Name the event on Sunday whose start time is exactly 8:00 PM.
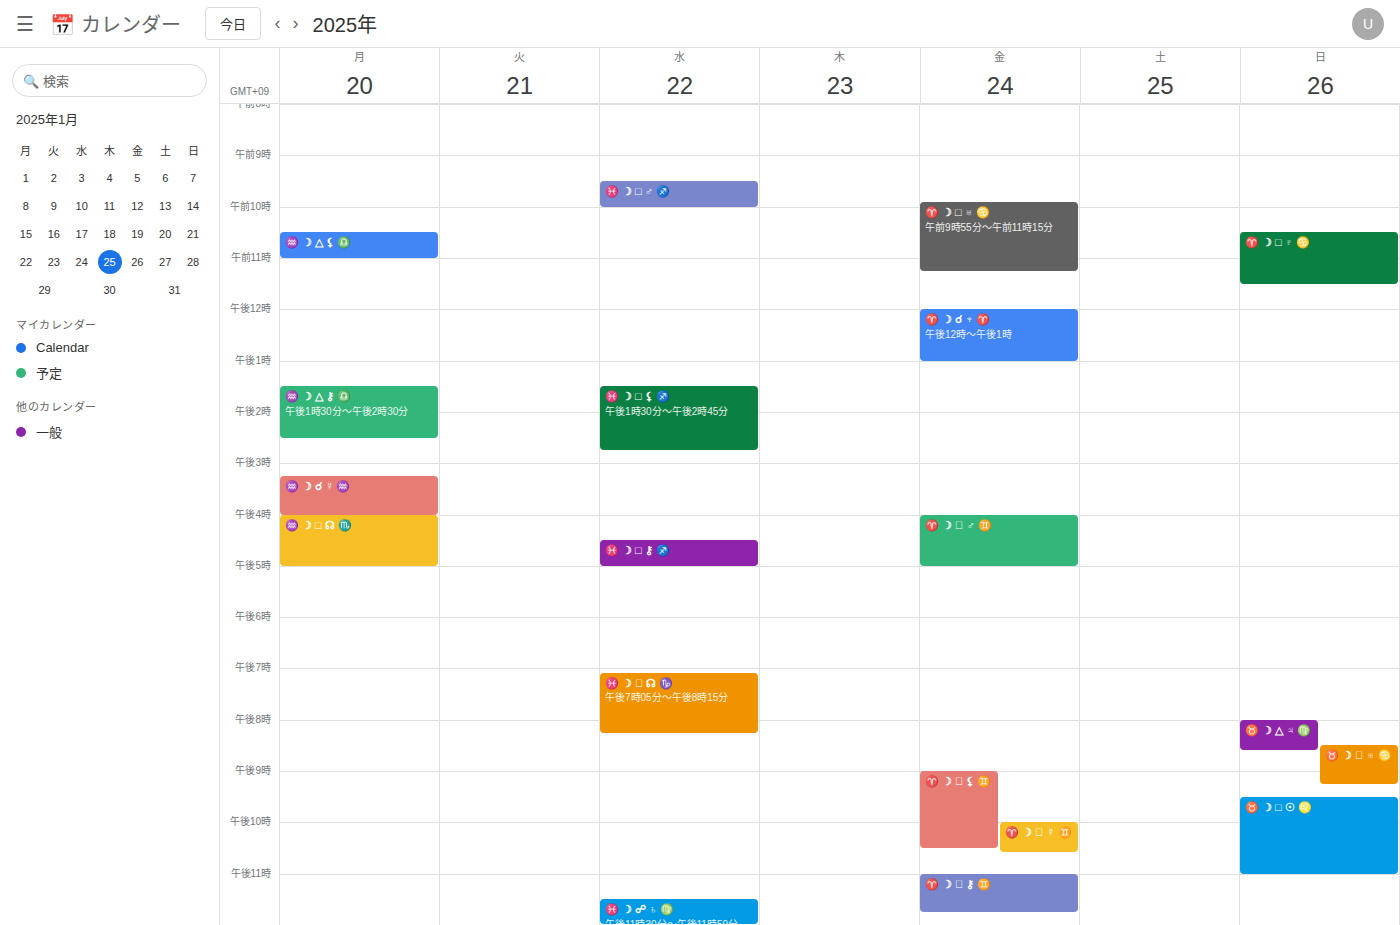
"♉️ ☽ △ ♃ ♍️"